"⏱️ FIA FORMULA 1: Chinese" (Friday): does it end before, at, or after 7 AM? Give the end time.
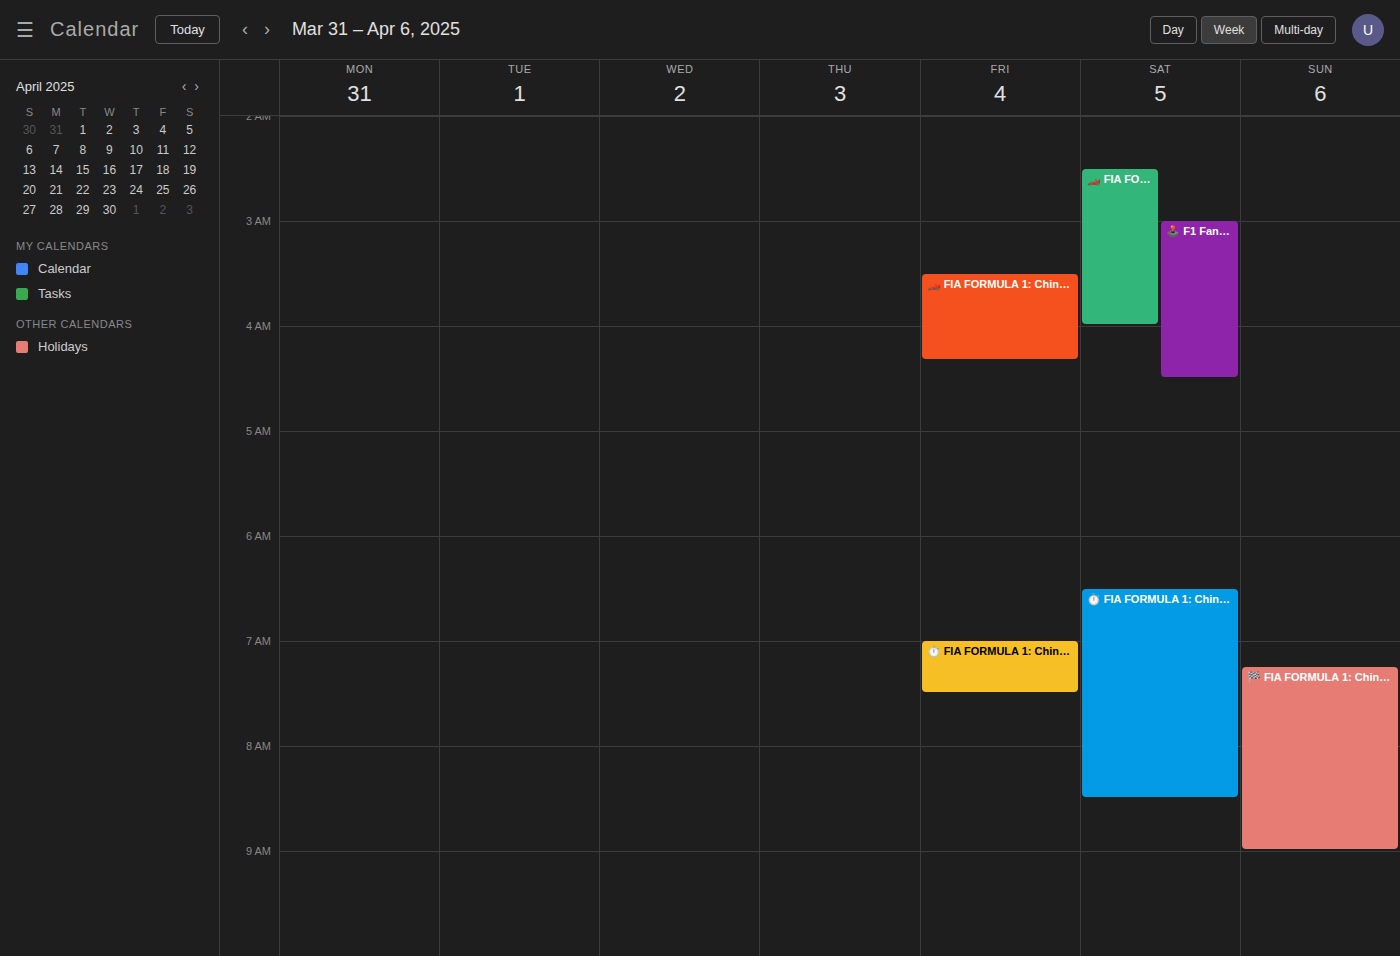
7:30 AM -- after 7 AM, 30 minutes below the 7 AM line.